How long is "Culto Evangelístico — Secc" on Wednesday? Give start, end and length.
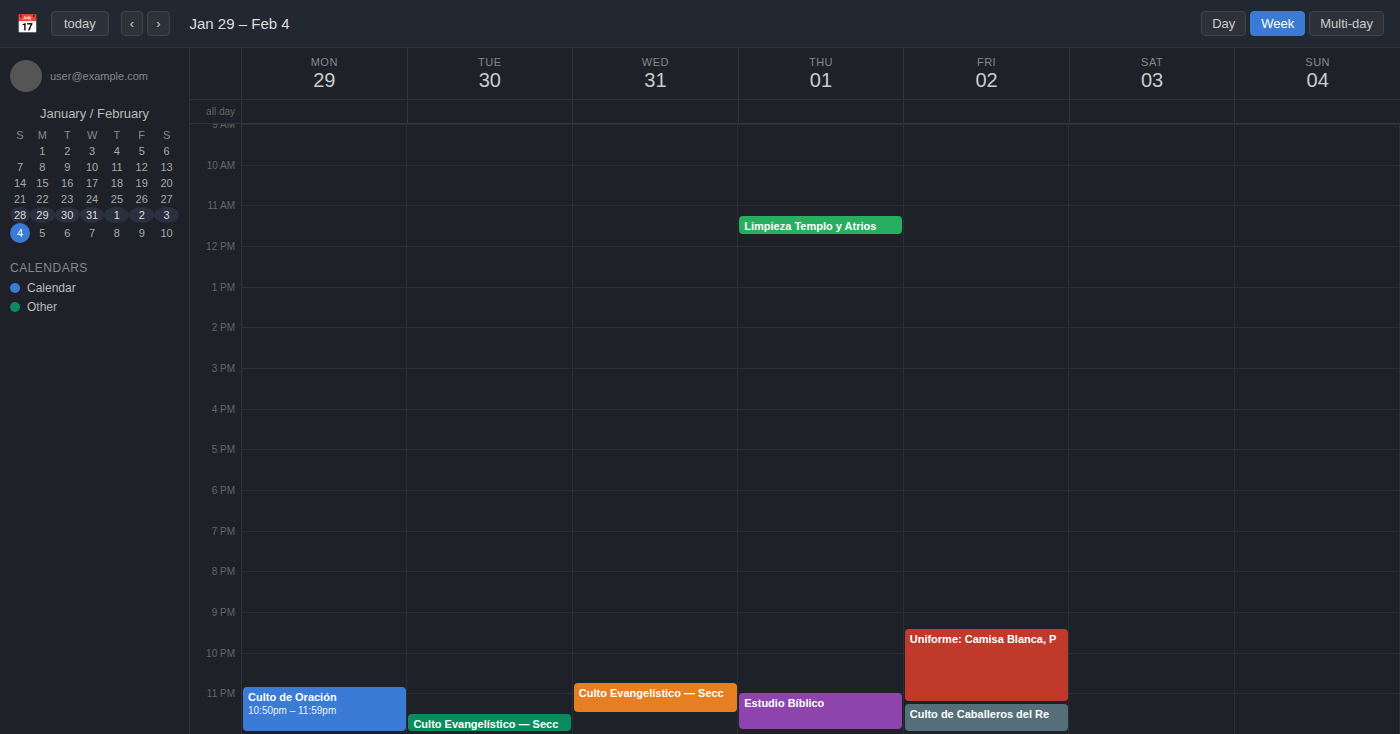
10:45 PM to 11:30 PM, 45 minutes